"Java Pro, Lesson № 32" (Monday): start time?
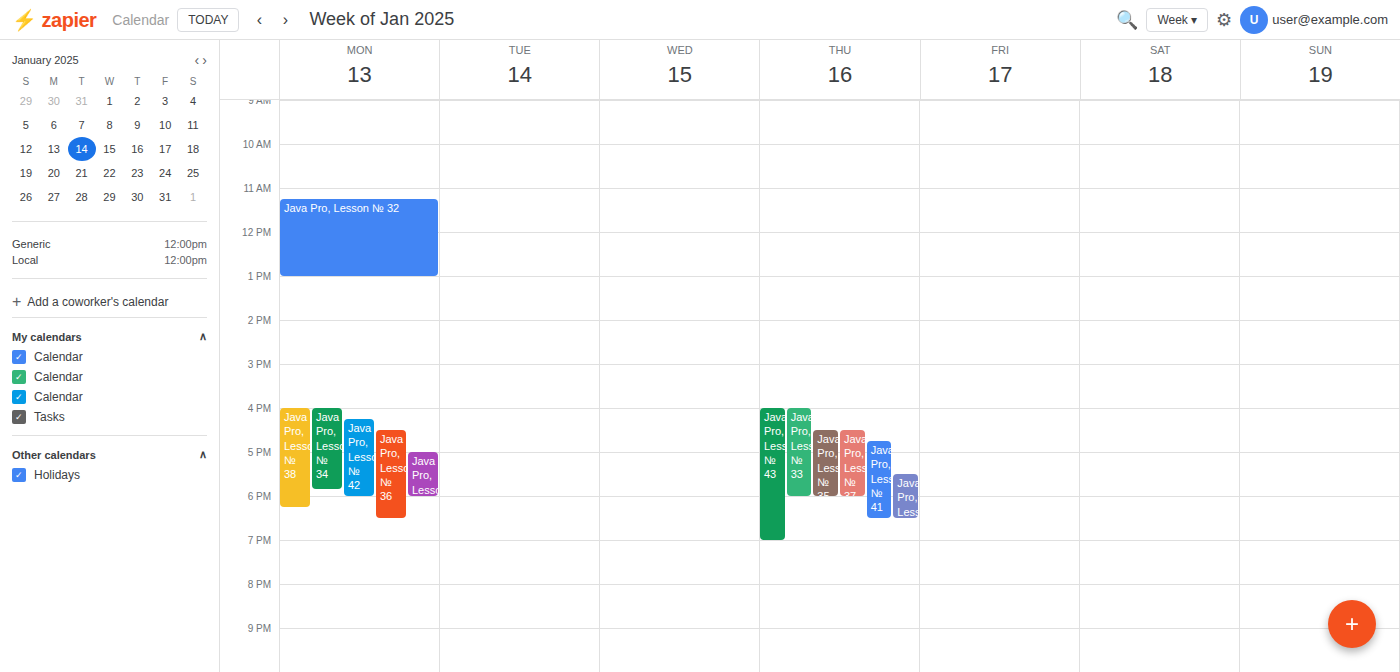
11:15 AM